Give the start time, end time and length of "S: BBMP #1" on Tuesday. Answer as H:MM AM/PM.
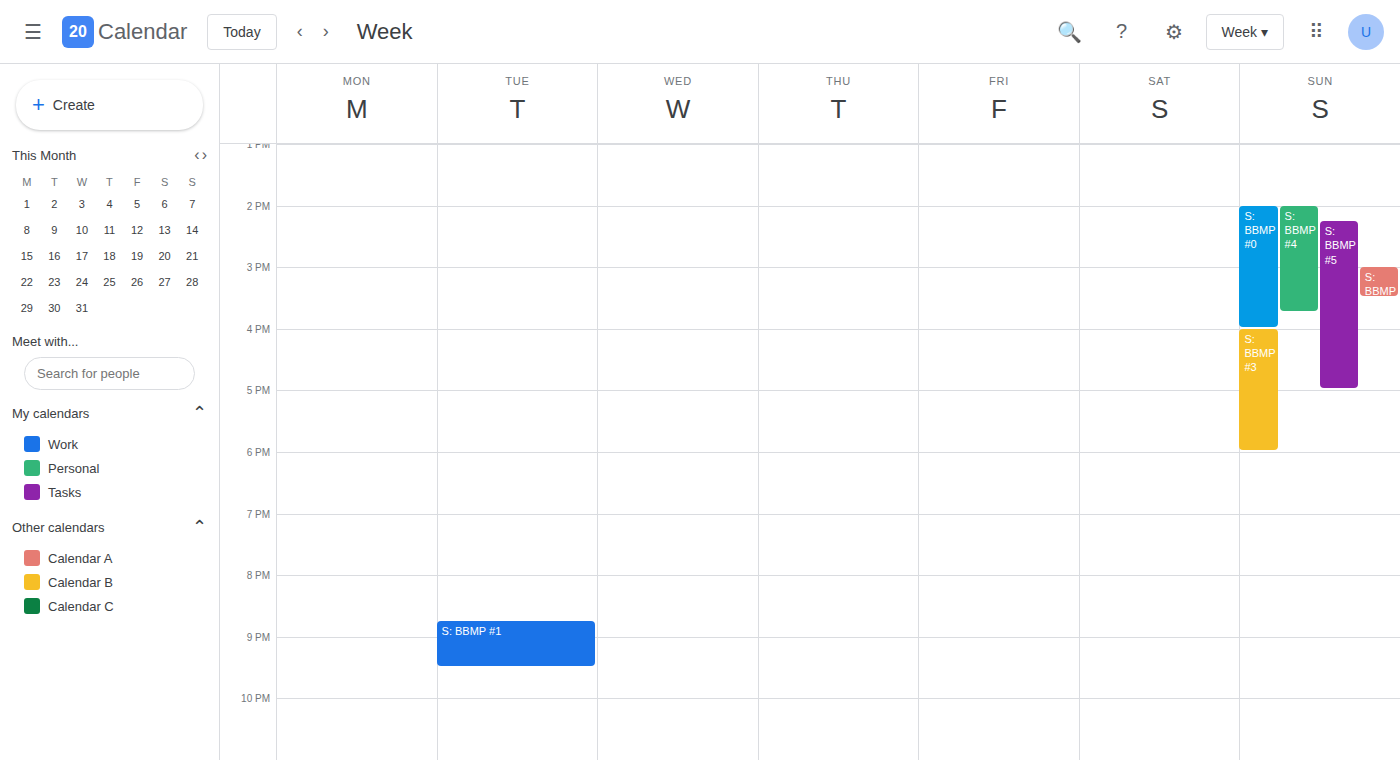
8:45 PM to 9:30 PM, 45 minutes